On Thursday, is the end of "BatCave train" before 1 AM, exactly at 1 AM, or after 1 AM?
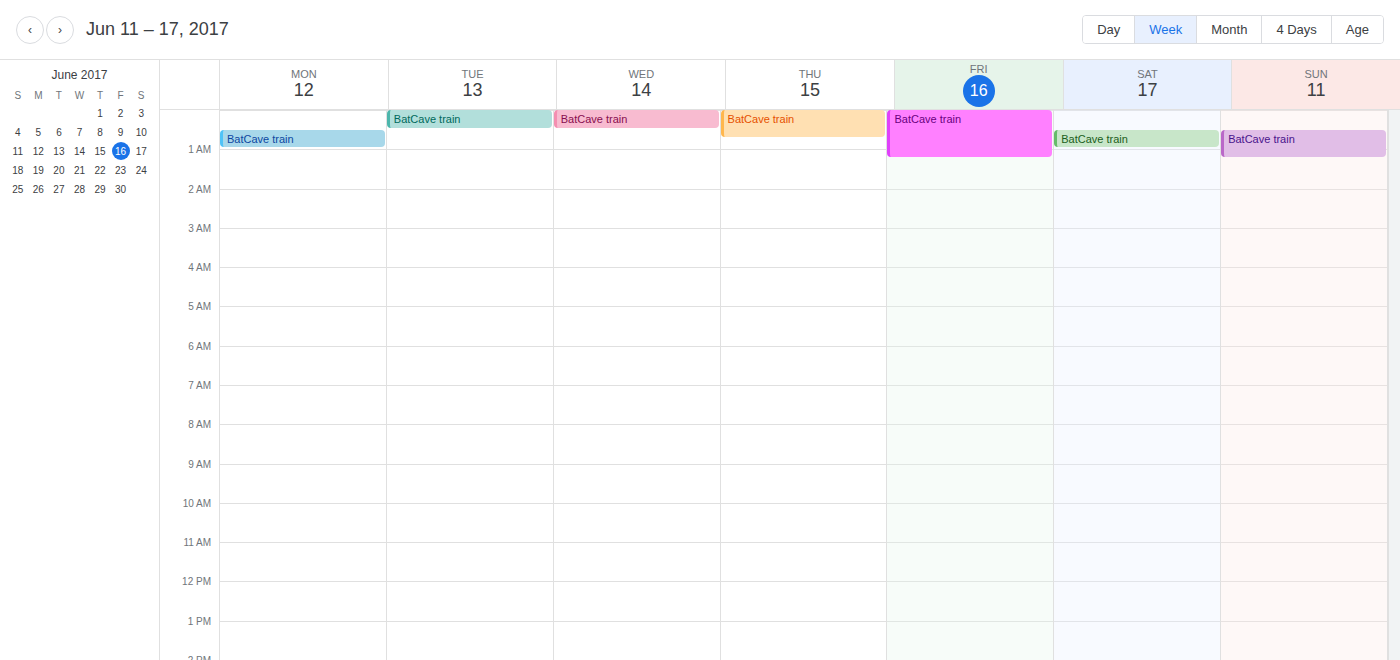
12:45 AM -- before 1 AM, 15 minutes above the 1 AM line.